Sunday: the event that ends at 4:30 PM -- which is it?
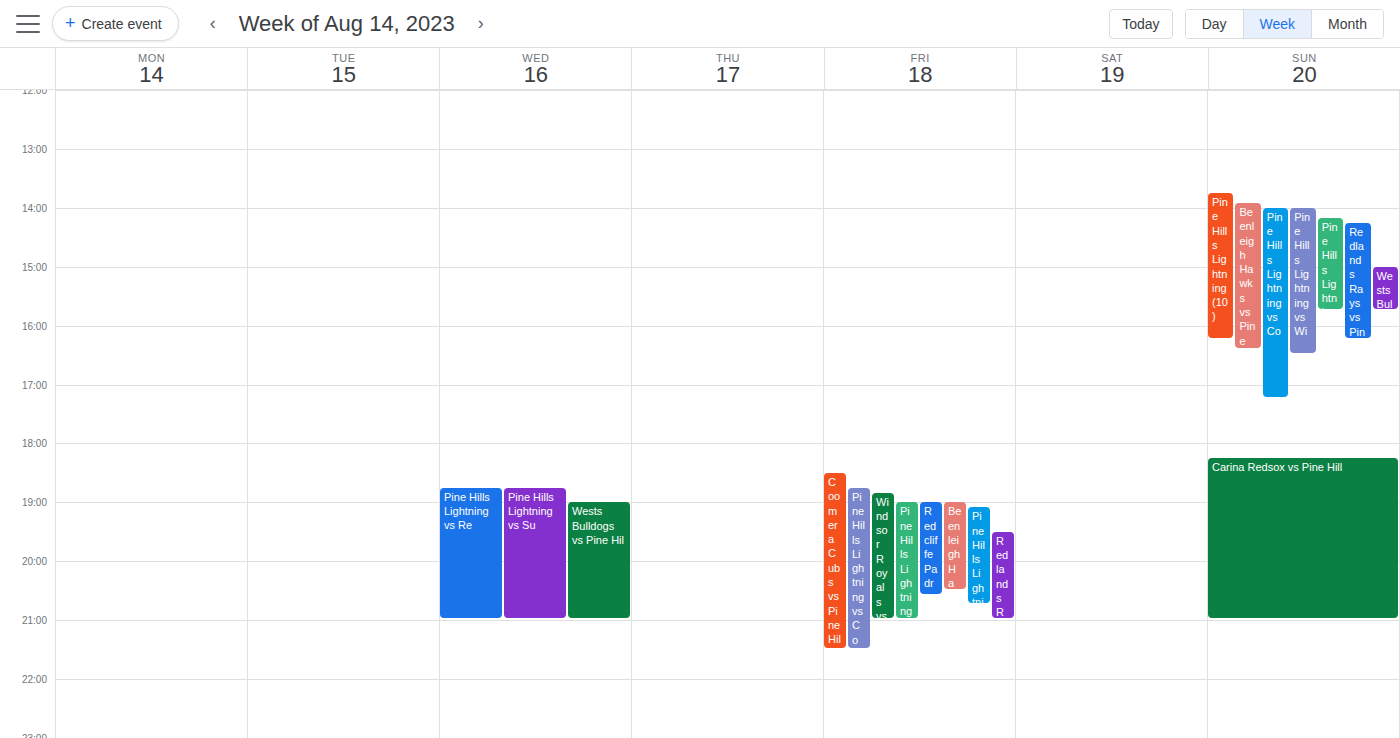
"Pine Hills Lightning vs Wi"